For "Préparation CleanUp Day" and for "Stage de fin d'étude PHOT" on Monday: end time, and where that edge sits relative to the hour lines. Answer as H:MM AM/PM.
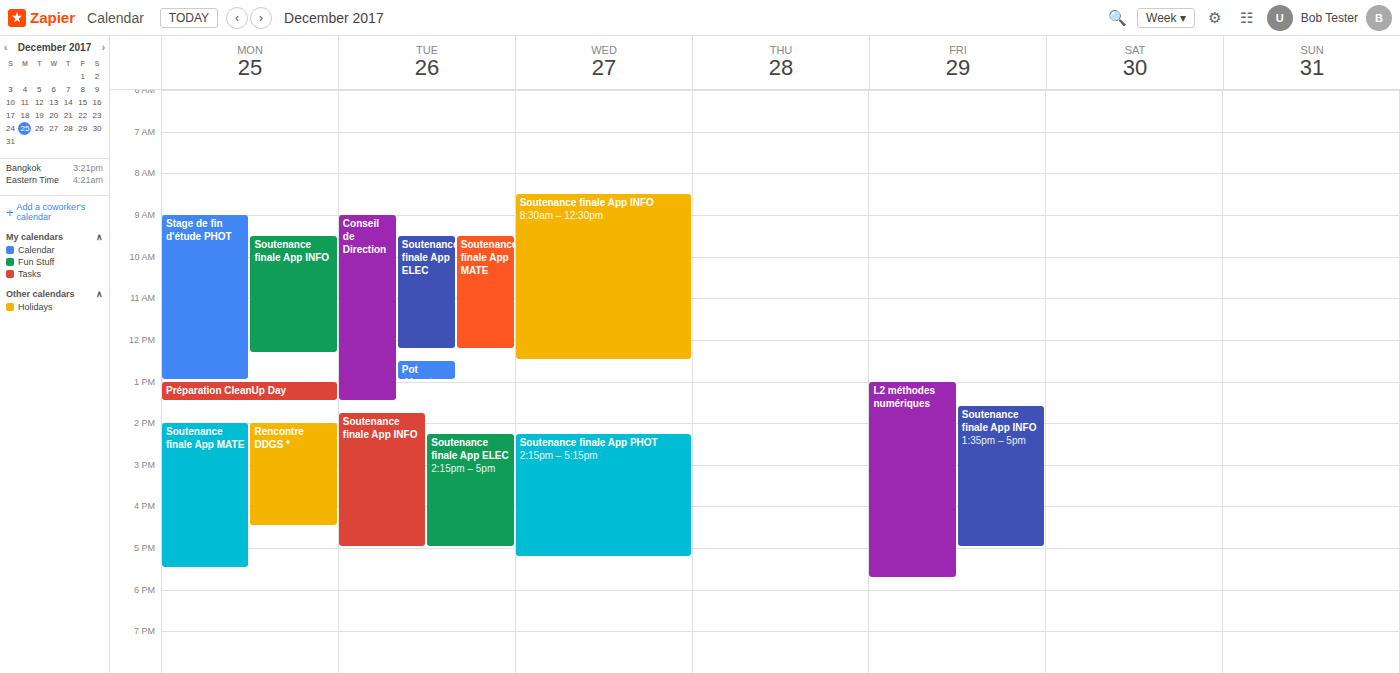
"Préparation CleanUp Day": 1:30 PM, halfway between the 1 PM and 2 PM lines. "Stage de fin d'étude PHOT": 1:00 PM, exactly on the 1 PM line.